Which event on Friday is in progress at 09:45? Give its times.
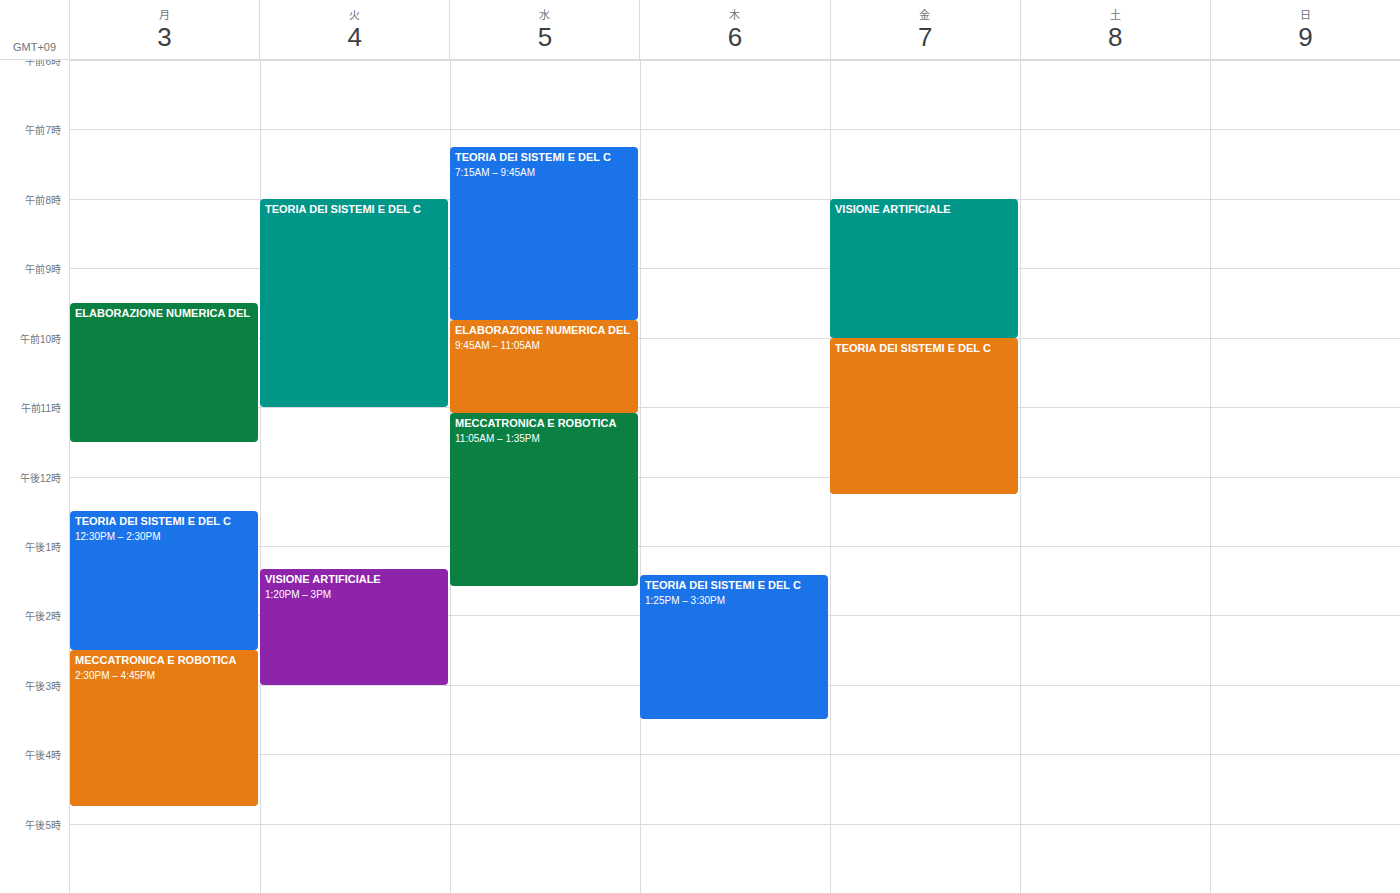
"VISIONE ARTIFICIALE", 08:00 to 10:00